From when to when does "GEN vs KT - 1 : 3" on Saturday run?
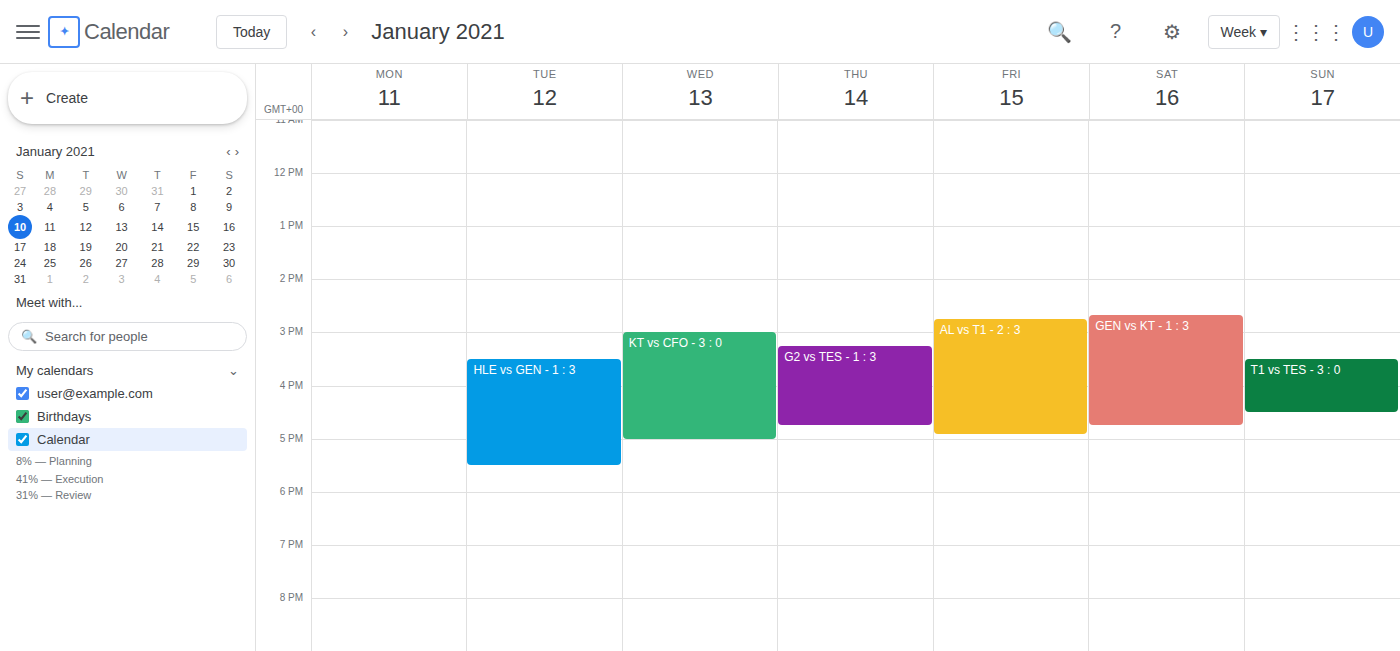
2:40 PM to 4:45 PM